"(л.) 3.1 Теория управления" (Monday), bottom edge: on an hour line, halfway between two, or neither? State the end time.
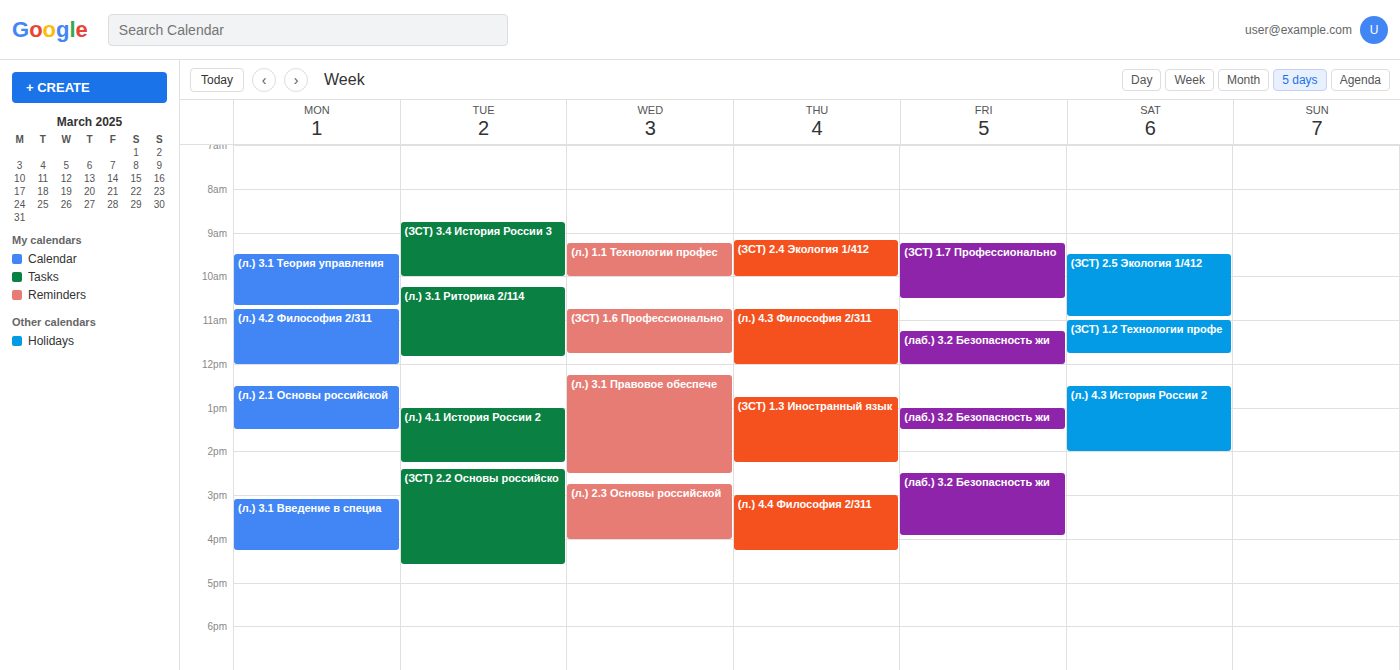
10:40 AM -- neither: 40 minutes below the 10 AM line and 20 minutes above the 11 AM line.